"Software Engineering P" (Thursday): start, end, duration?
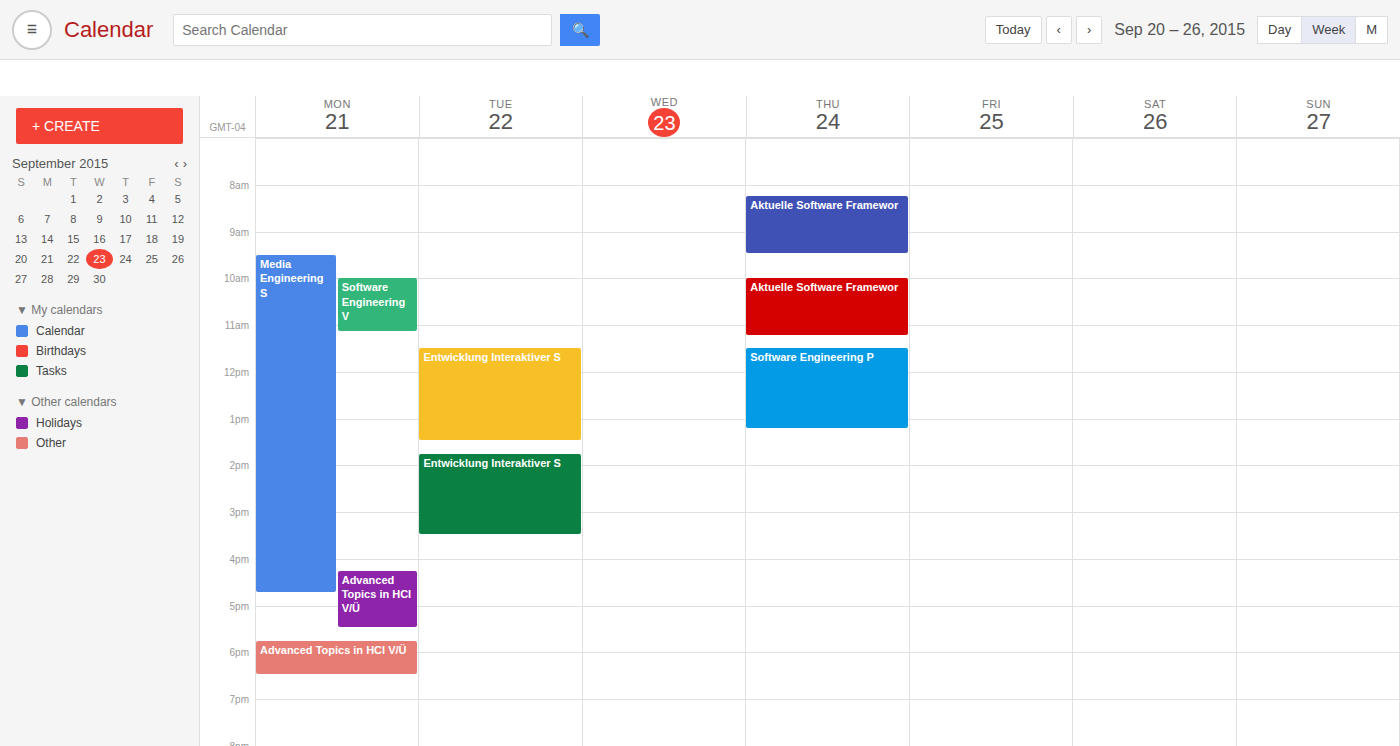
11:30 AM to 1:15 PM, 1 hour 45 minutes